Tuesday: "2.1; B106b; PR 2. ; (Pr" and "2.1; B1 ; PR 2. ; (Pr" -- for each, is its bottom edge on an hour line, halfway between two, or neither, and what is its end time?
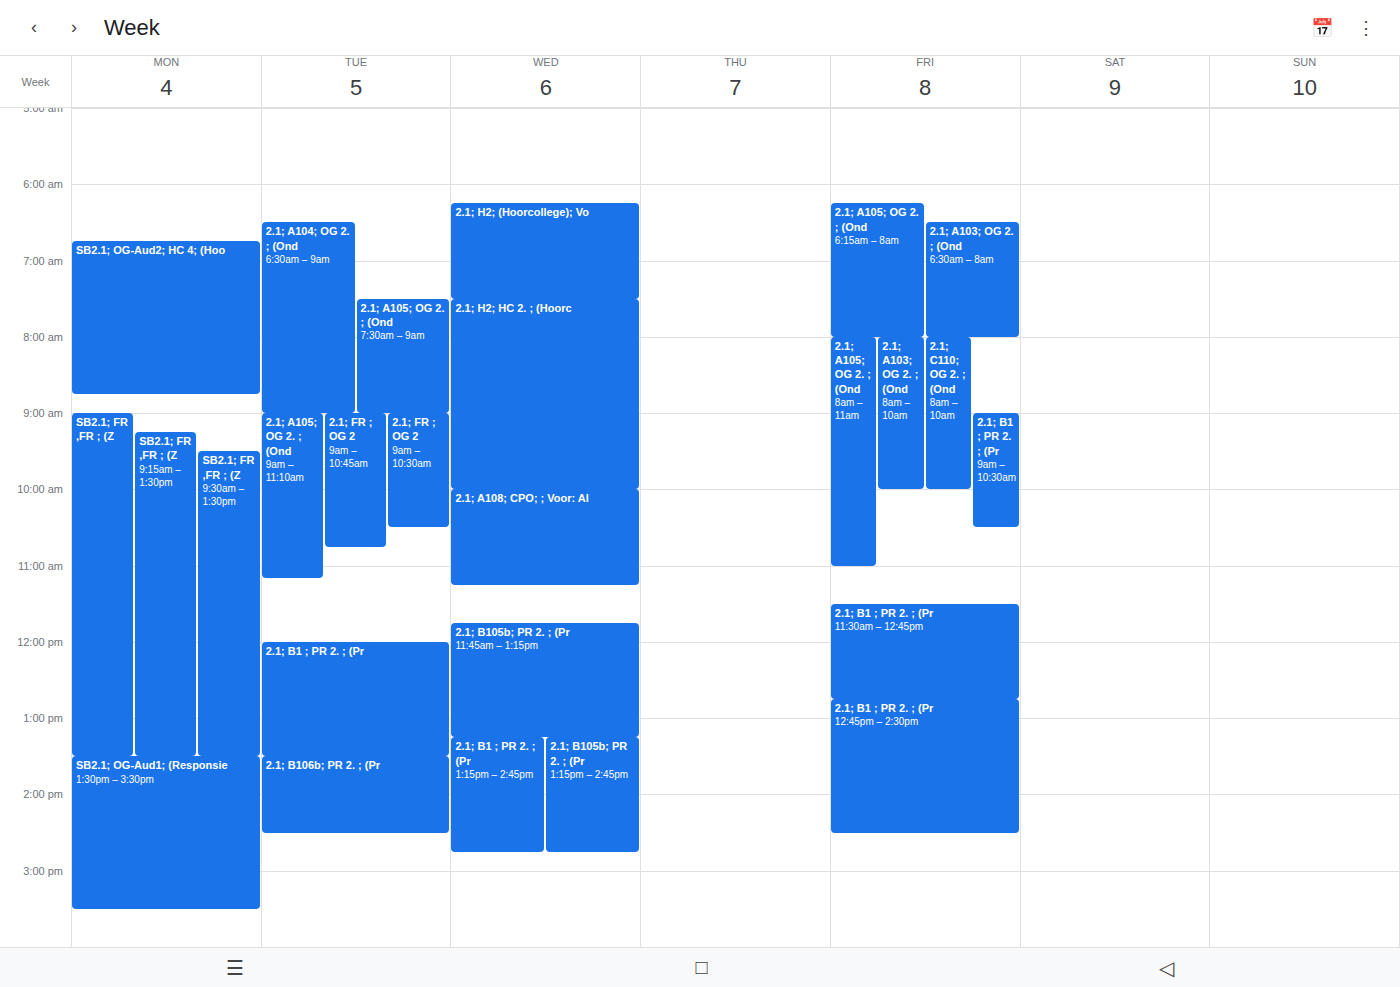
"2.1; B106b; PR 2. ; (Pr": 2:30 PM, halfway between the 2 PM and 3 PM lines. "2.1; B1 ; PR 2. ; (Pr": 1:30 PM, halfway between the 1 PM and 2 PM lines.